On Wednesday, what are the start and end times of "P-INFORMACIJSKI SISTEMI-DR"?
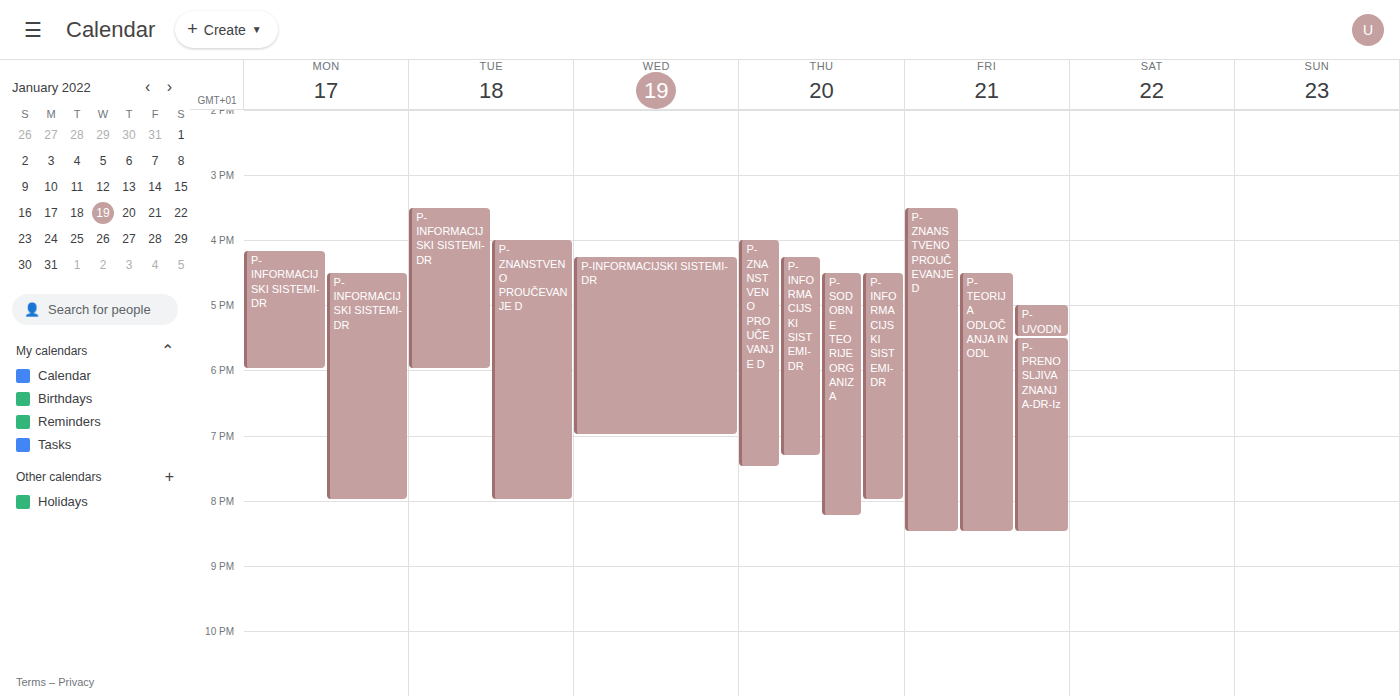
4:15 PM to 7:00 PM